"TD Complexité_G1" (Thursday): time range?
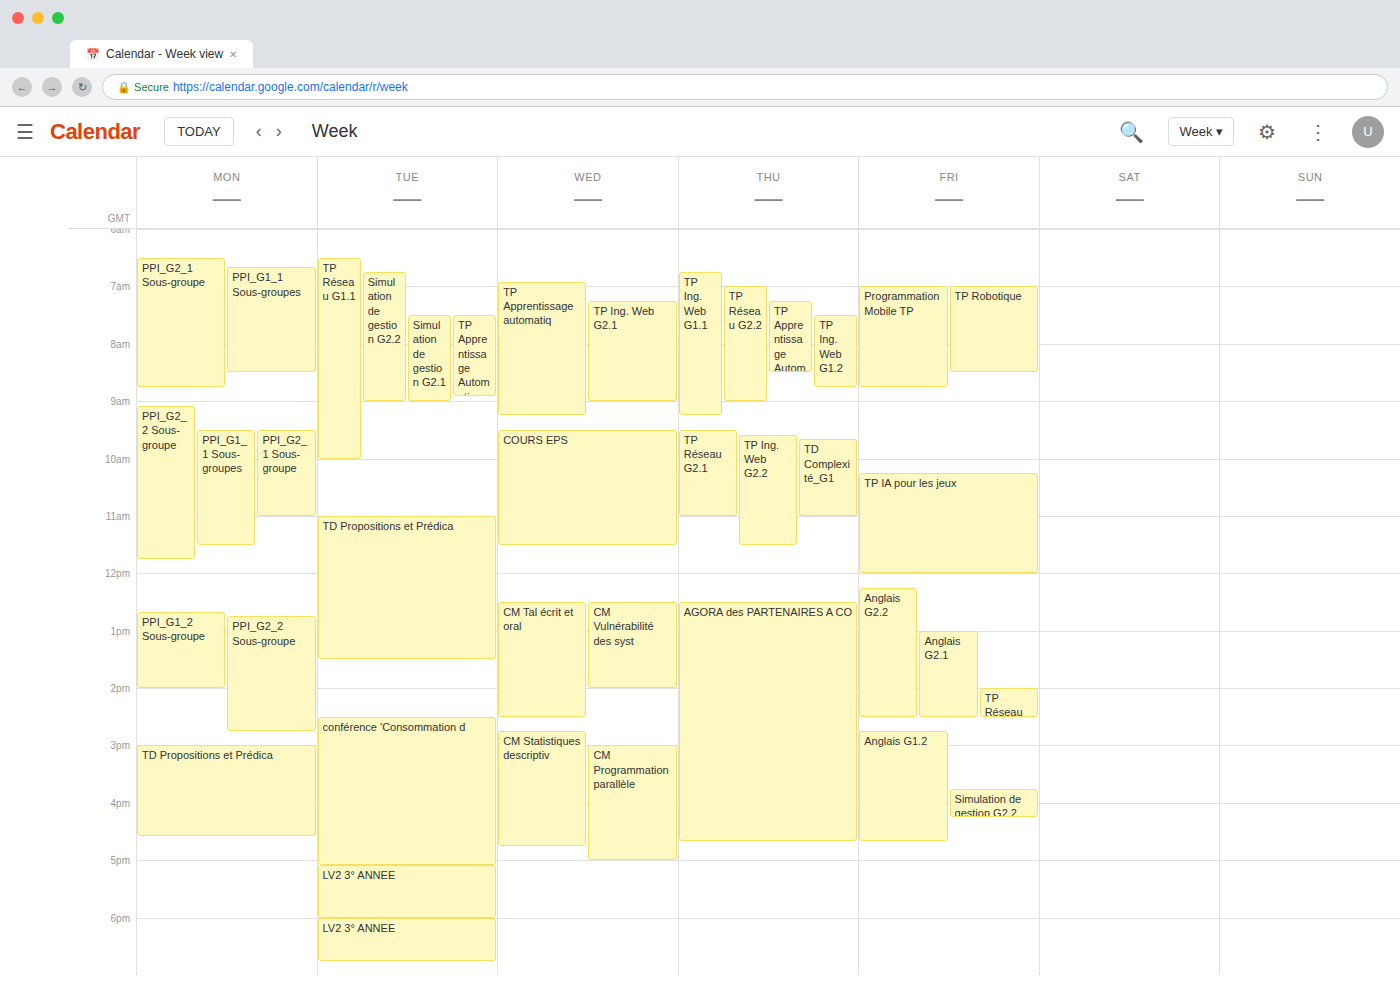
9:40 AM to 11:00 AM